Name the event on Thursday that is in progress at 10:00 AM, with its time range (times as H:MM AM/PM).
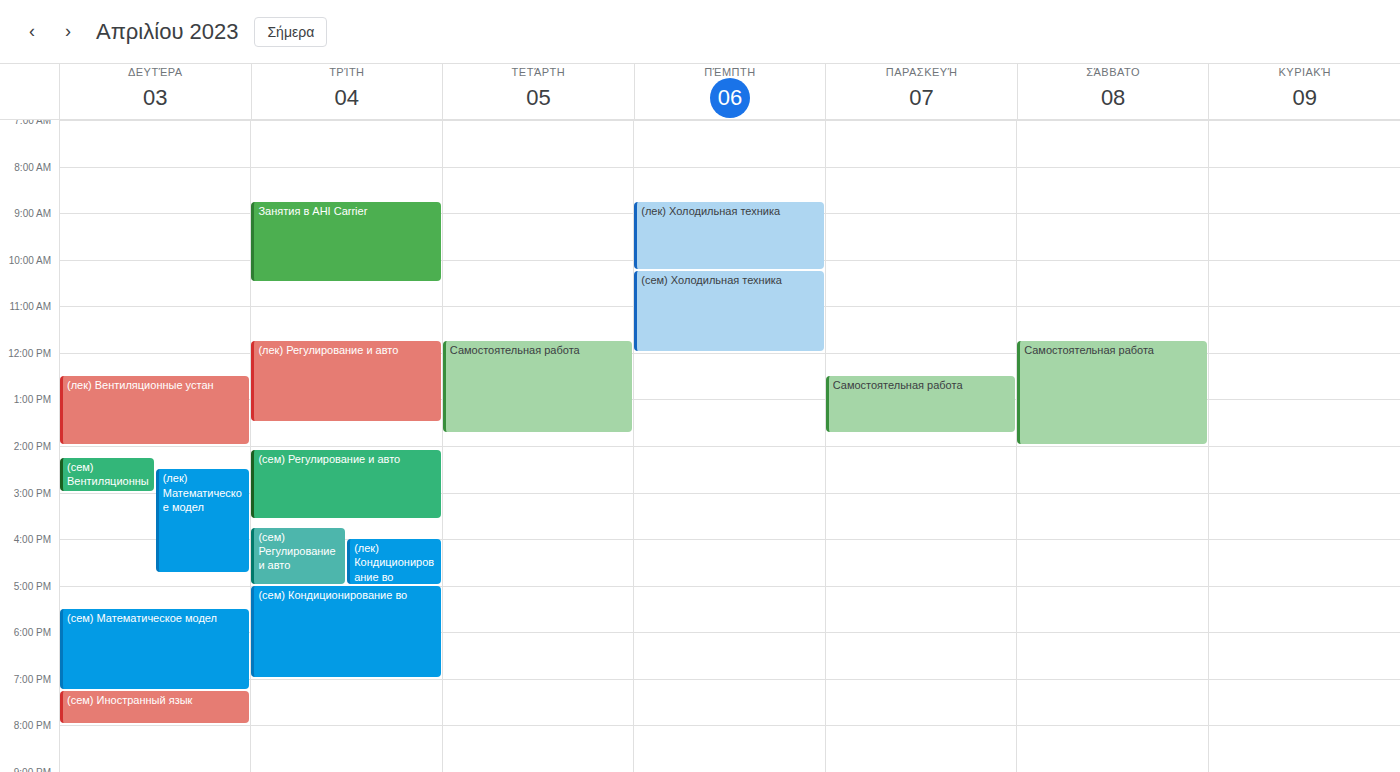
"(лек) Холодильная техника", 8:45 AM to 10:15 AM